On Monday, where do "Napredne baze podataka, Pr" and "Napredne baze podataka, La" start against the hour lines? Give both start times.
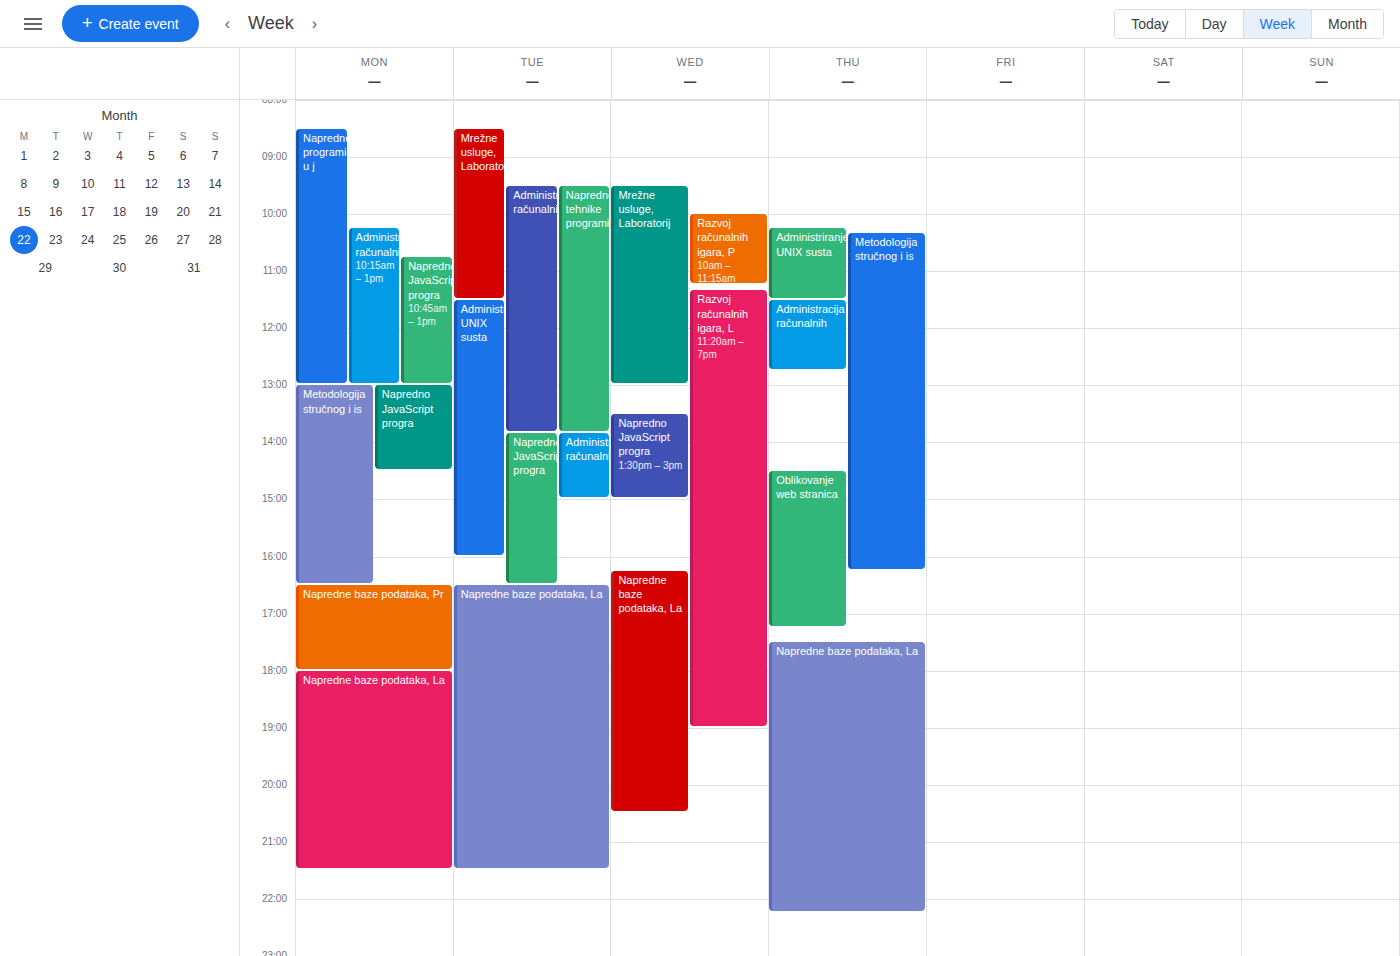
"Napredne baze podataka, Pr": 4:30 PM, halfway between the 4 PM and 5 PM lines. "Napredne baze podataka, La": 6:00 PM, exactly on the 6 PM line.